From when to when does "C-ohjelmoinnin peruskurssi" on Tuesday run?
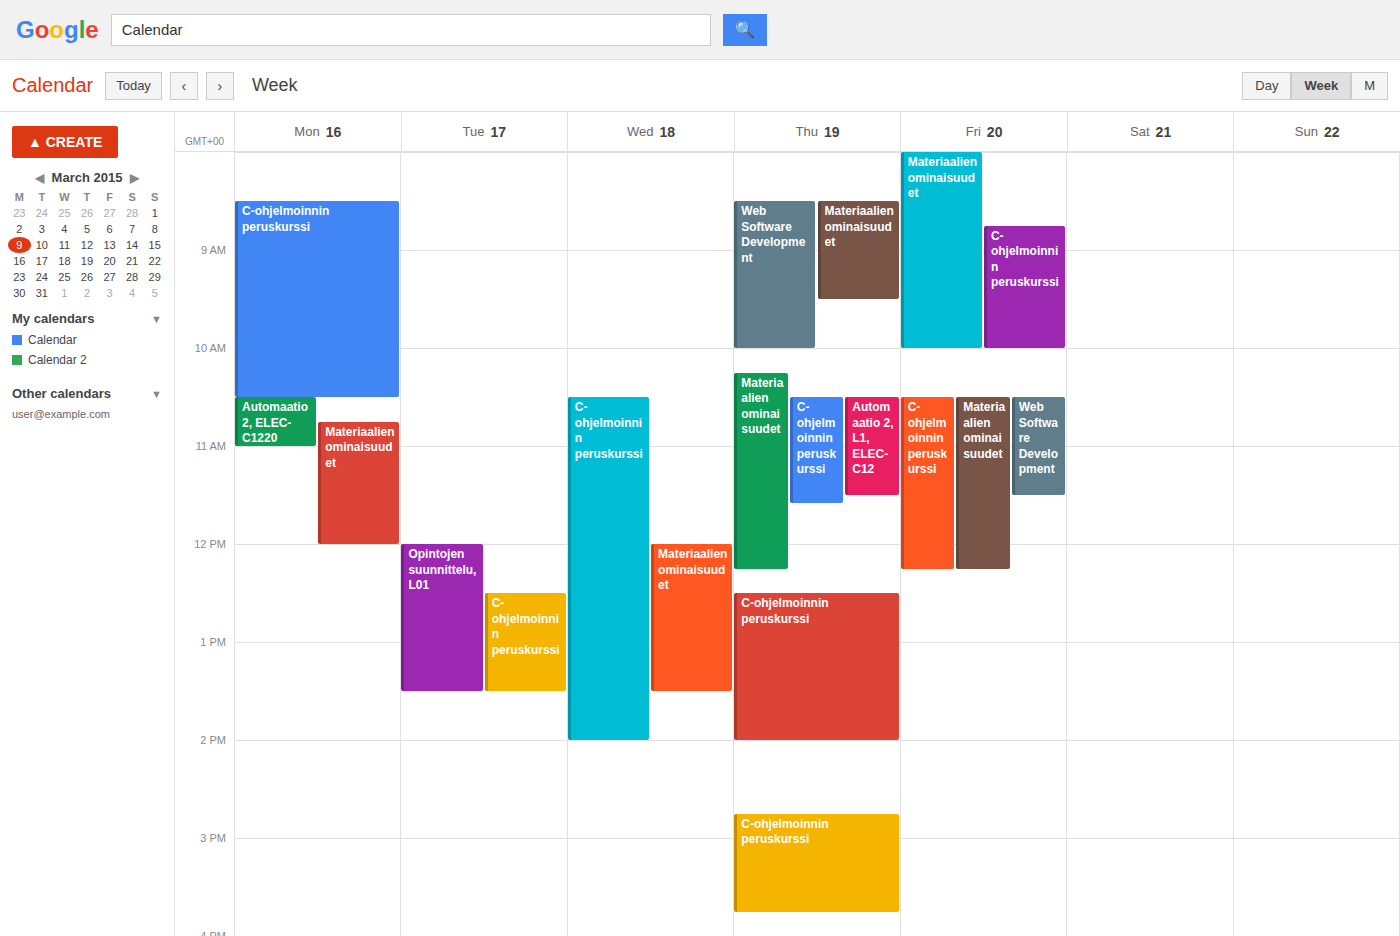
12:30 PM to 1:30 PM